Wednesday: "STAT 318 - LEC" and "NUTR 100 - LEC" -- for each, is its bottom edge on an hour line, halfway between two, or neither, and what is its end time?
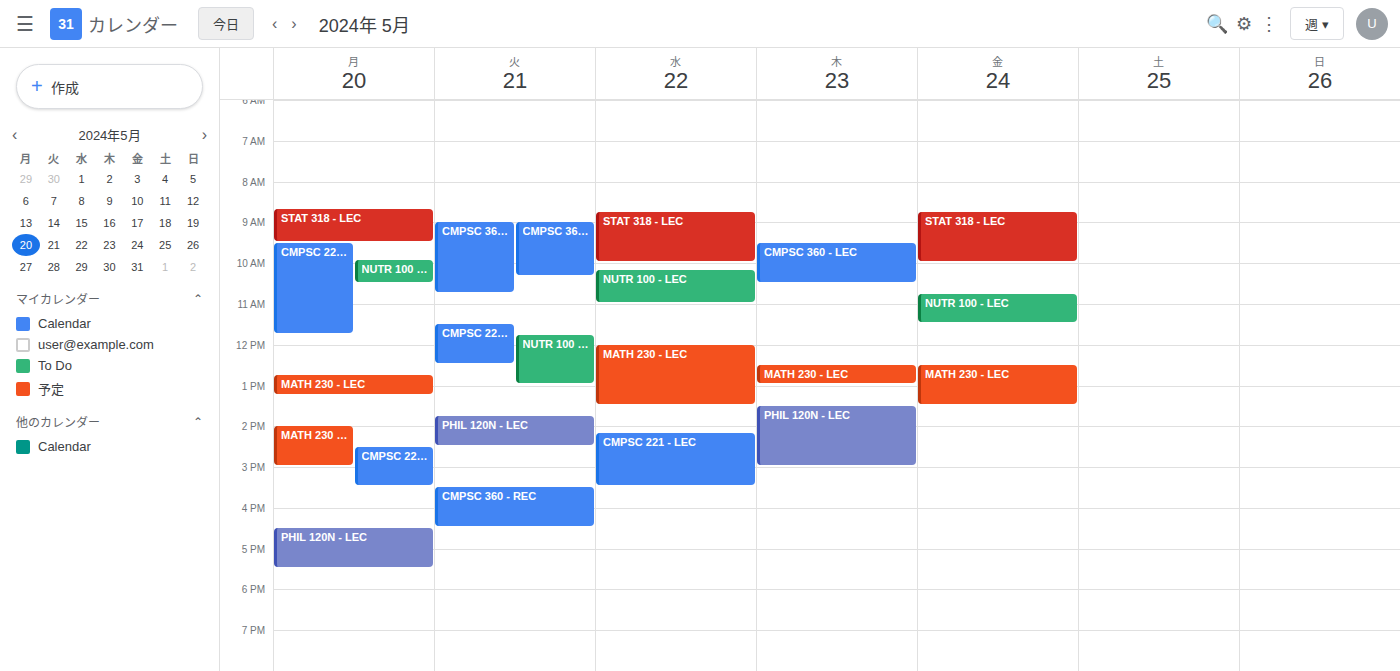
"STAT 318 - LEC": 10:00, exactly on the 10:00 line. "NUTR 100 - LEC": 11:00, exactly on the 11:00 line.